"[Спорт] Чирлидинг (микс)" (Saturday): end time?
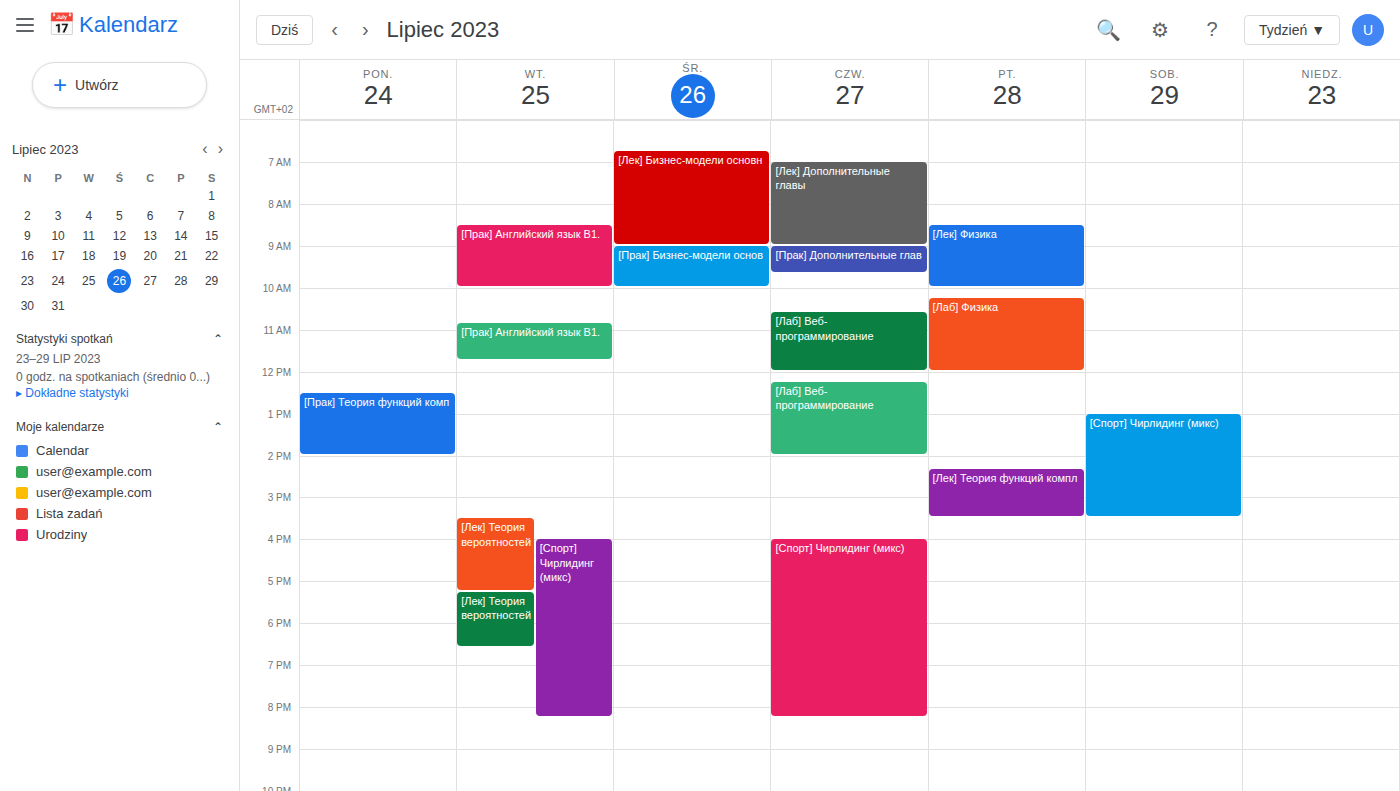
3:30 PM